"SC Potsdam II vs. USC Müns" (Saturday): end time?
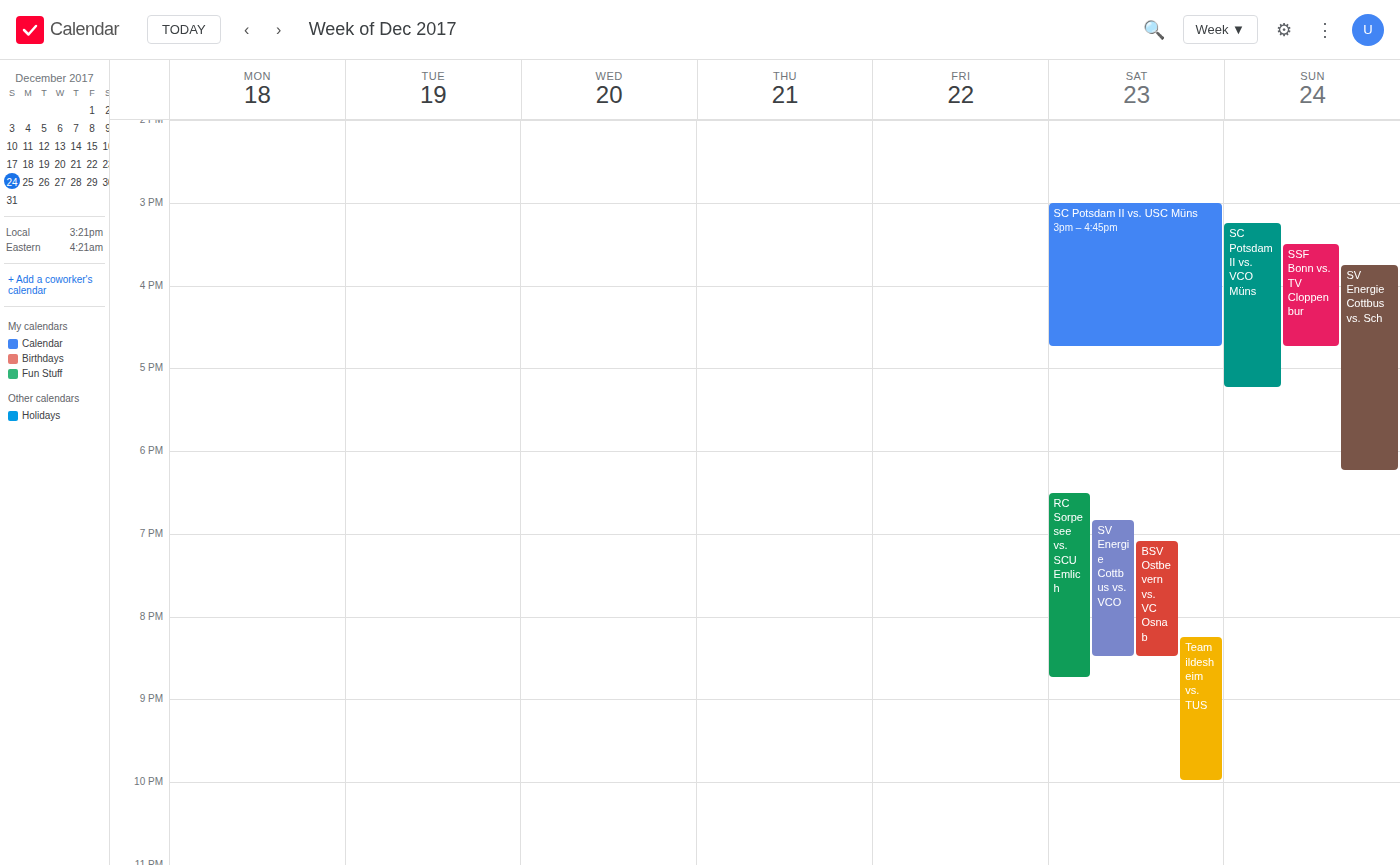
4:45 PM